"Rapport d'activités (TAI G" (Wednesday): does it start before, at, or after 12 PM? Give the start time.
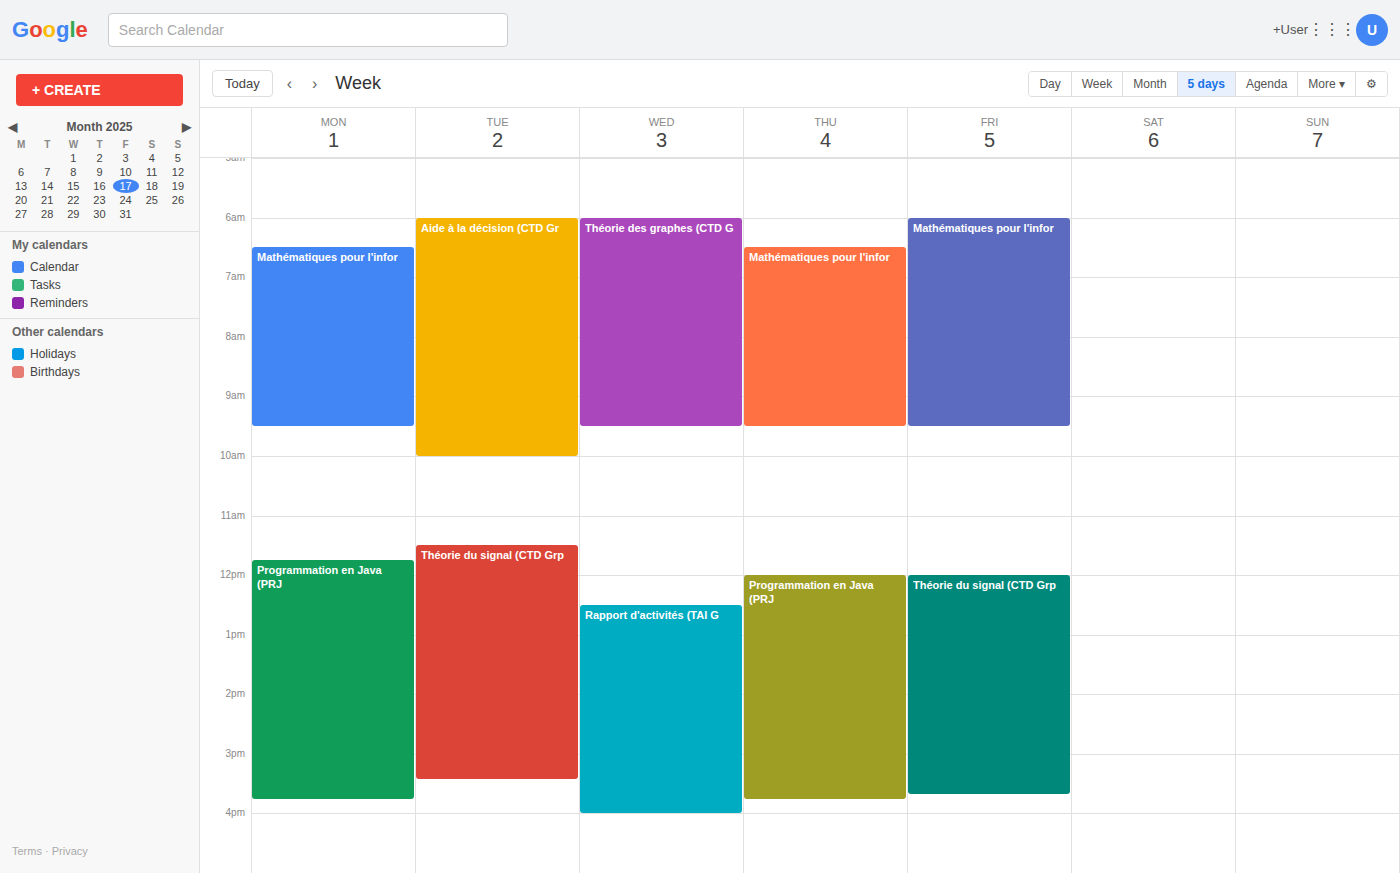
12:30 PM -- after 12 PM, 30 minutes below the 12 PM line.